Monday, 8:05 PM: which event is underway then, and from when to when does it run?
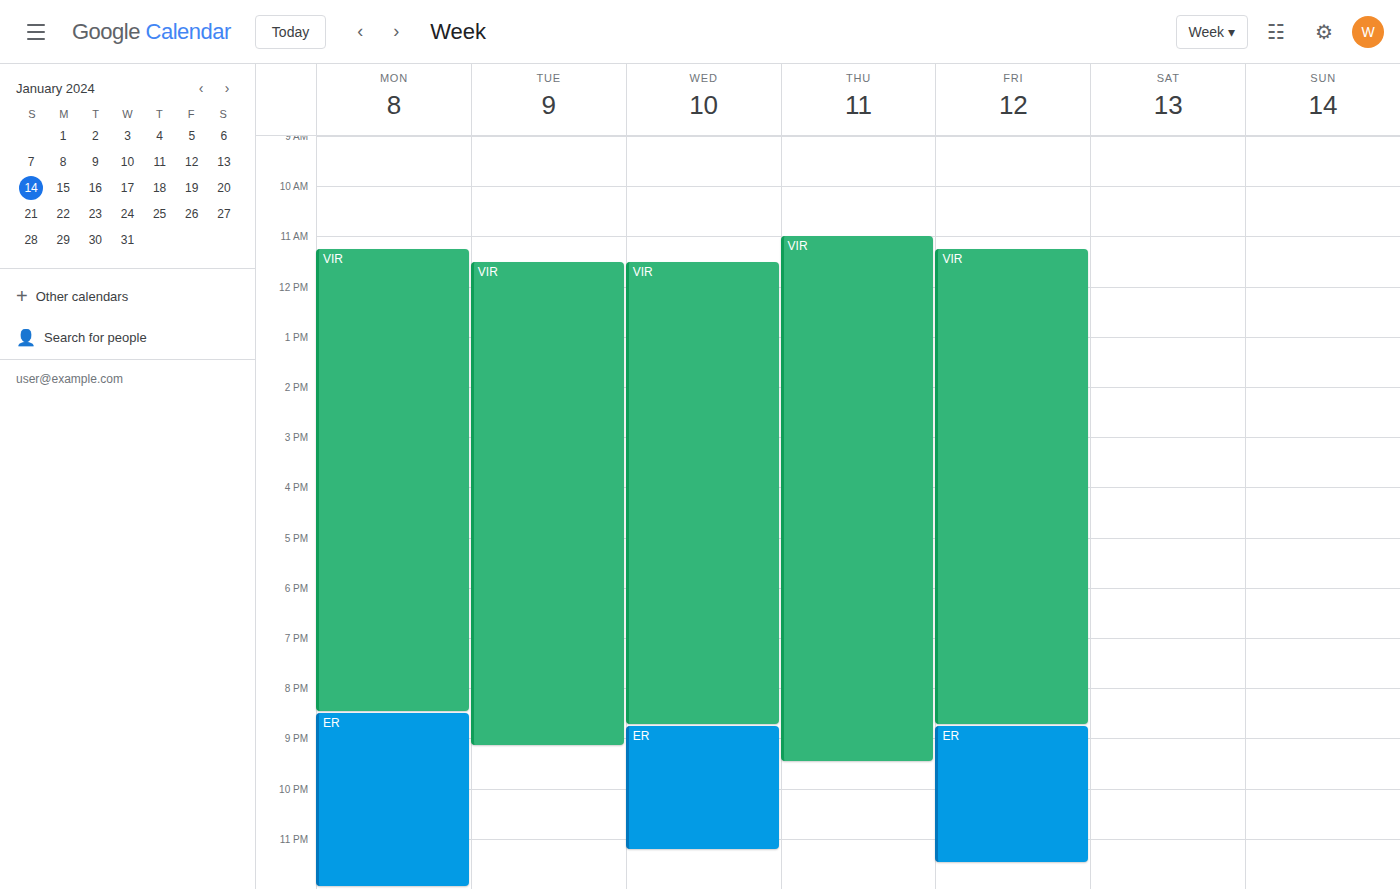
"VIR", 11:15 AM to 8:30 PM